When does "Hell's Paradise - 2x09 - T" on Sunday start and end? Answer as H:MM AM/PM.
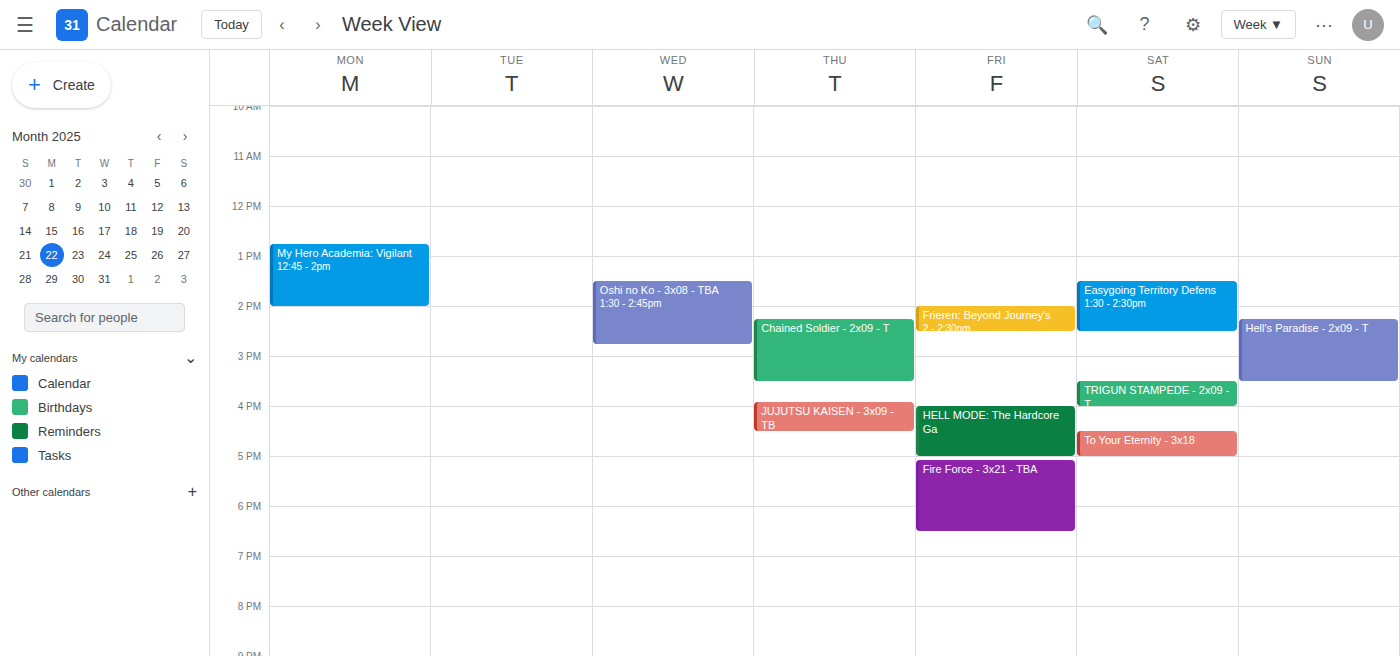
2:15 PM to 3:30 PM